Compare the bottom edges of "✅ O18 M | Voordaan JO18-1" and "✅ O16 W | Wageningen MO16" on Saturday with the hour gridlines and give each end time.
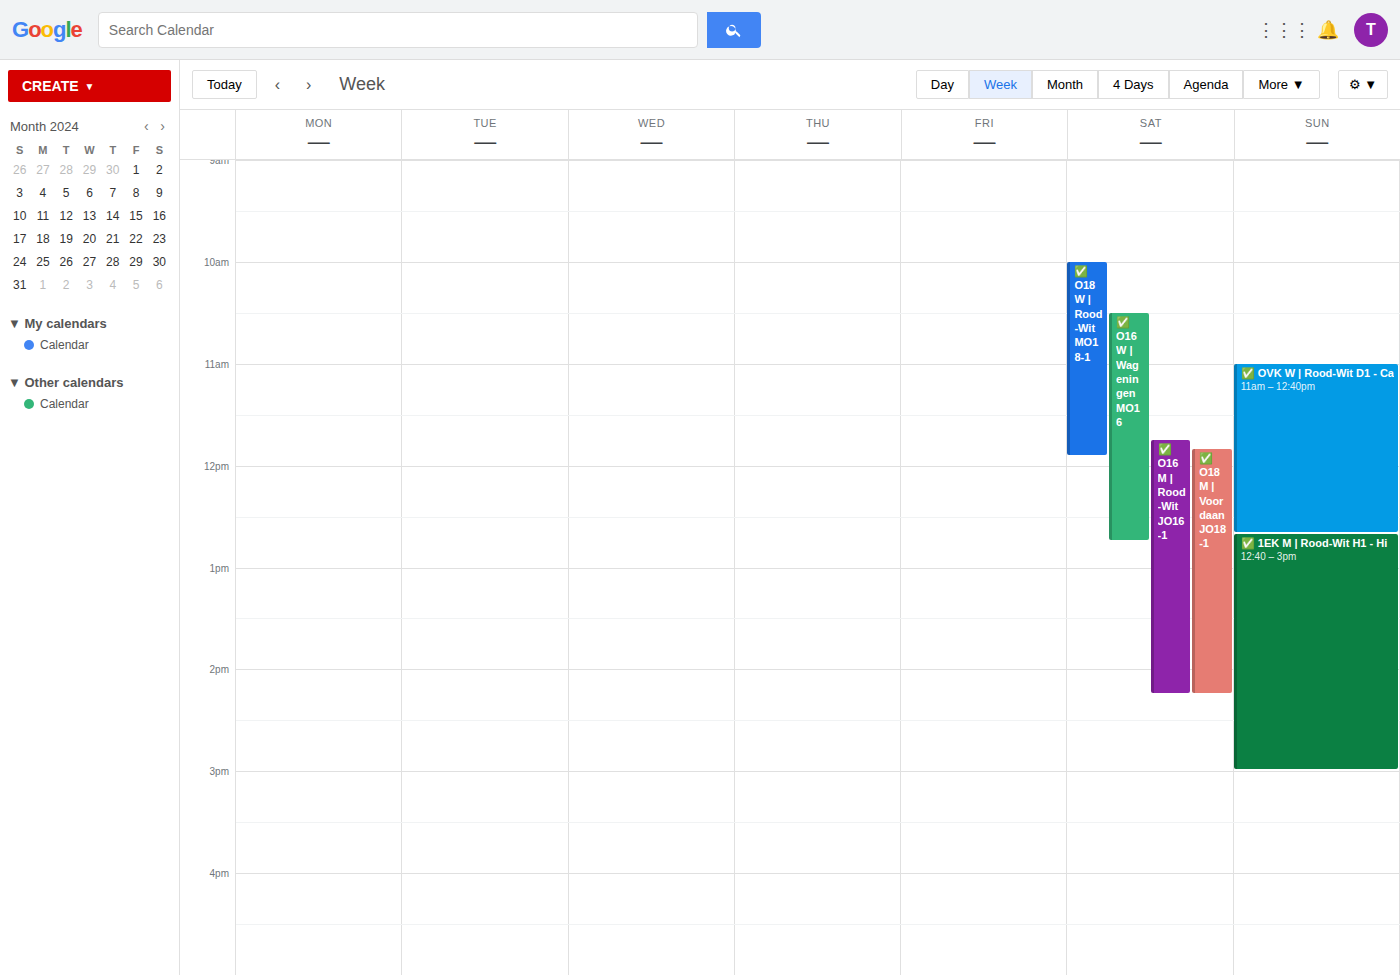
"✅ O18 M | Voordaan JO18-1": 2:15 PM, neither: a quarter of the way from the 2 PM line to the 3 PM line. "✅ O16 W | Wageningen MO16": 12:45 PM, neither: three quarters of the way from the 12 PM line to the 1 PM line.